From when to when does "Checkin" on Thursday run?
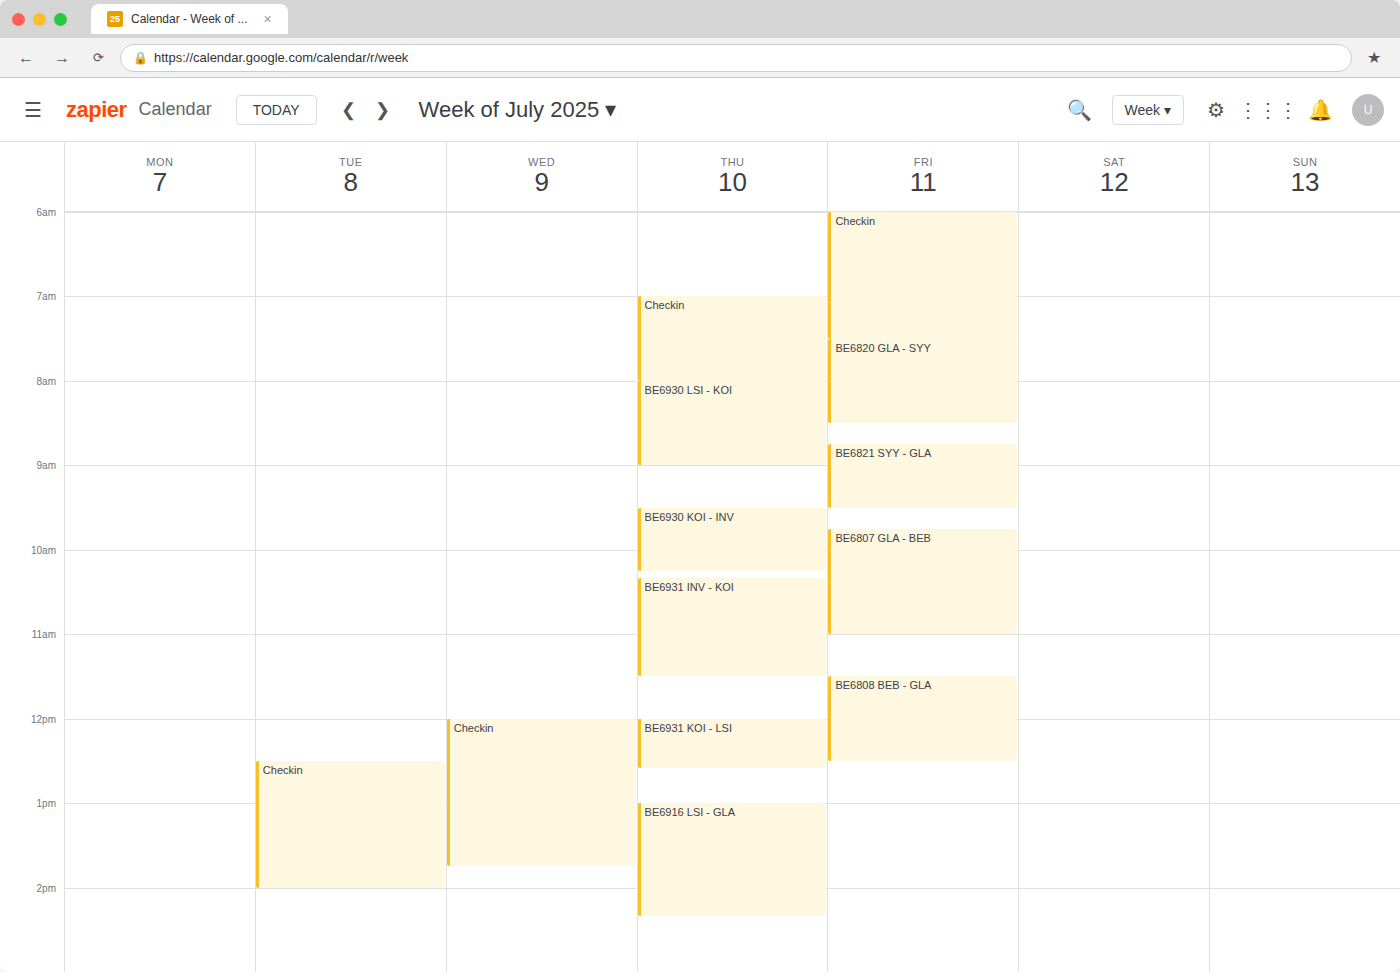
7:00 AM to 8:00 AM